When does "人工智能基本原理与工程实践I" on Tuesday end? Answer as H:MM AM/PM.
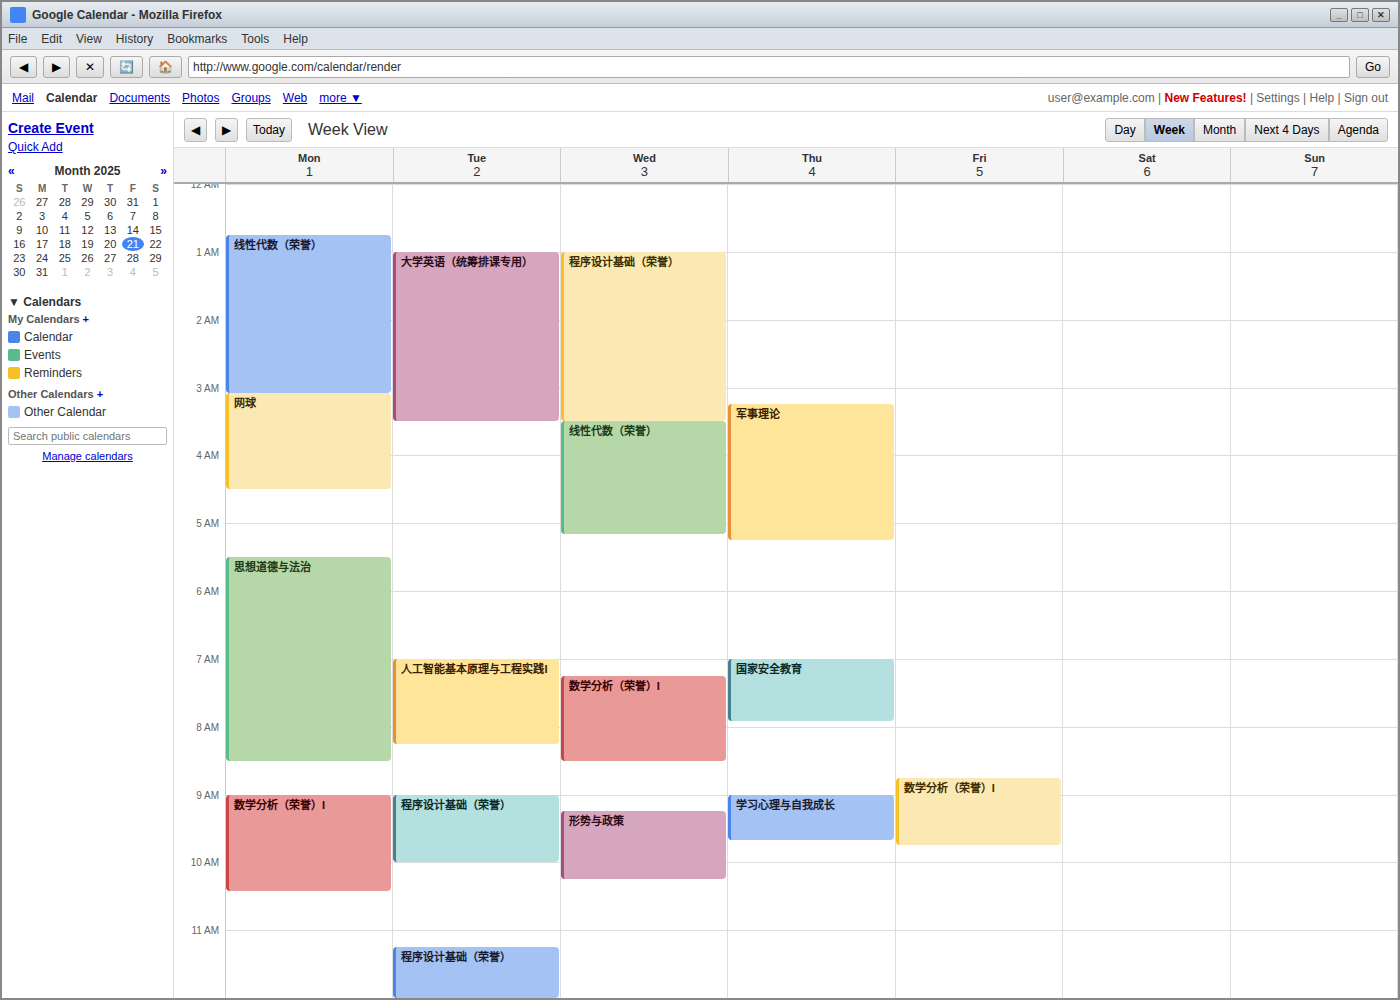
8:15 AM